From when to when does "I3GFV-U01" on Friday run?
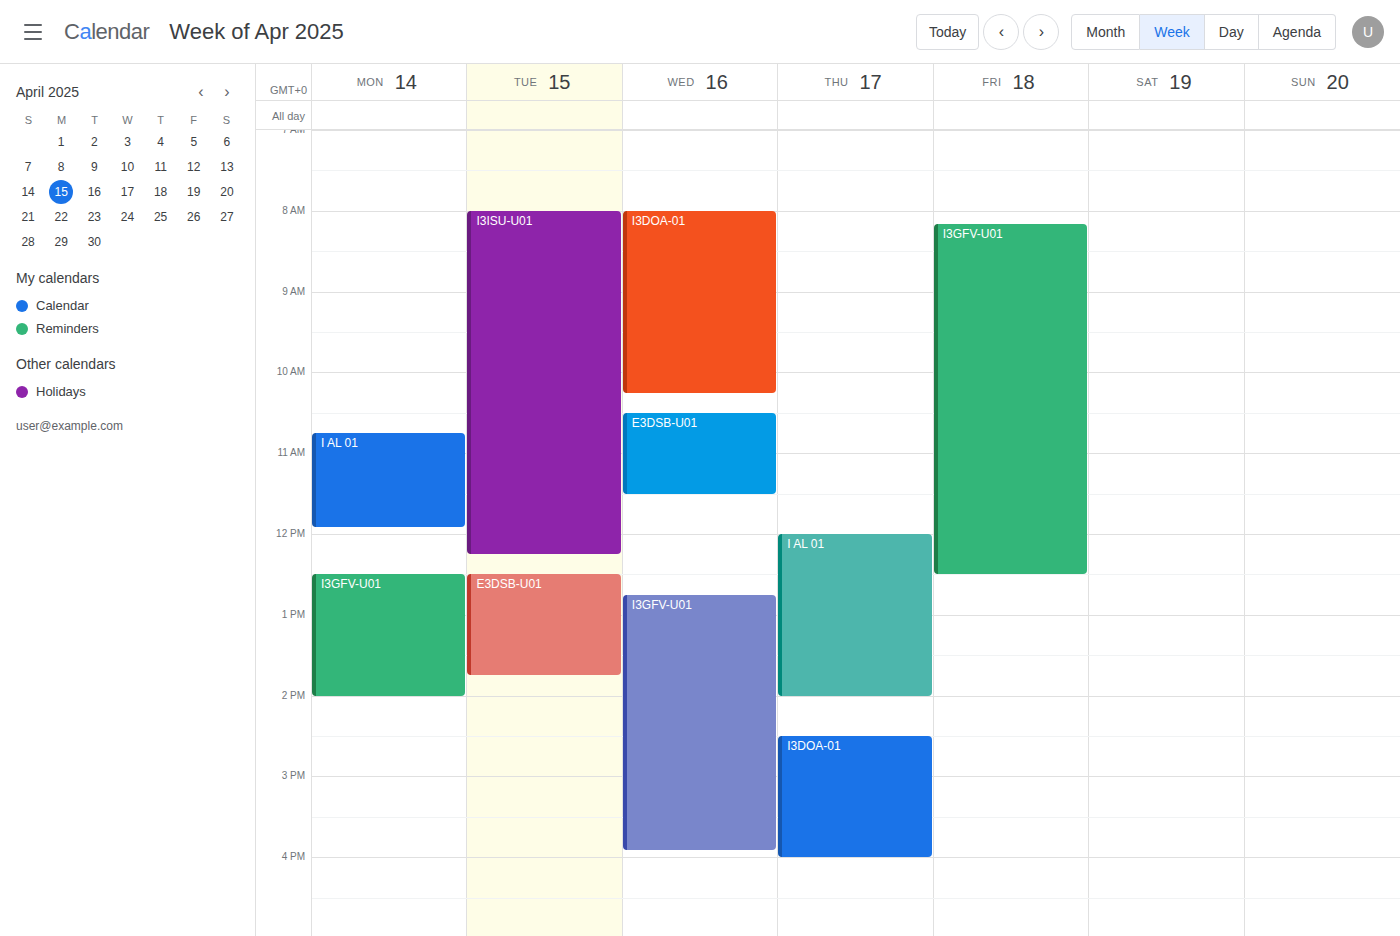
8:10 AM to 12:30 PM